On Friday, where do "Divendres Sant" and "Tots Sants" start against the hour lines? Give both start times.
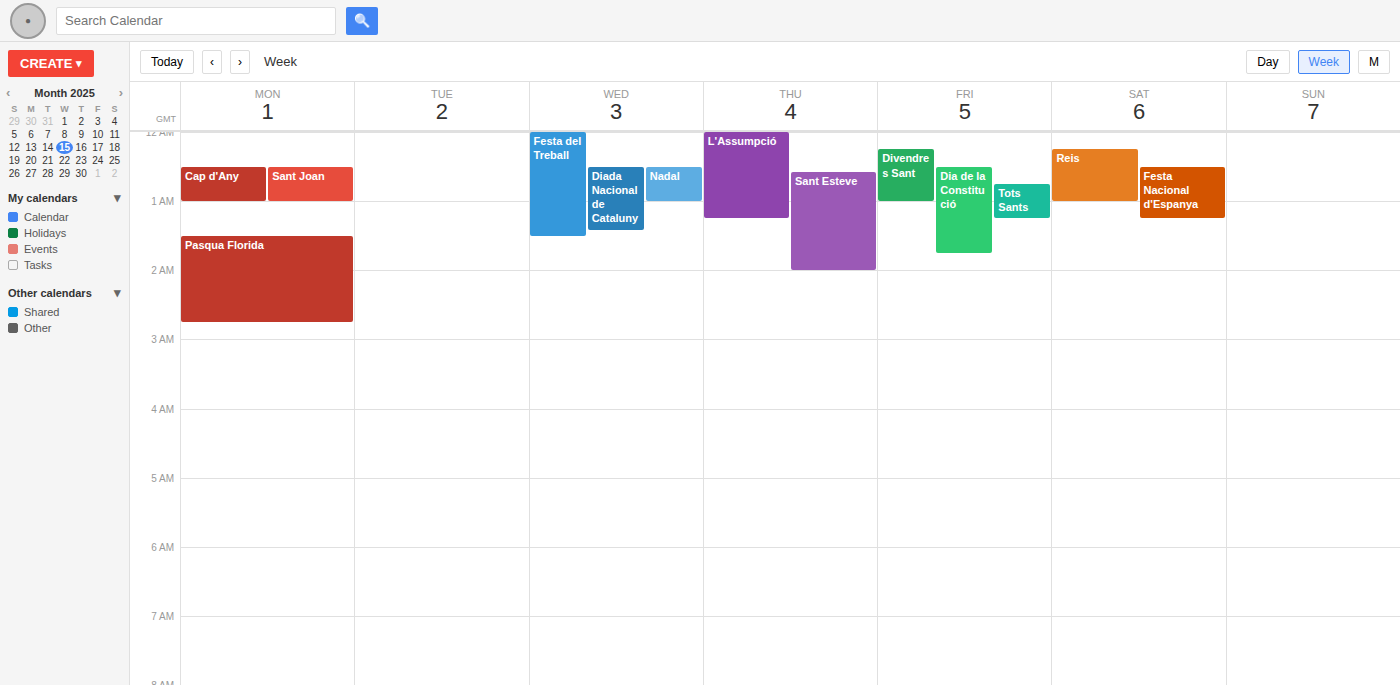
"Divendres Sant": 12:15 AM, neither: a quarter of the way from the 12 AM line to the 1 AM line. "Tots Sants": 12:45 AM, neither: three quarters of the way from the 12 AM line to the 1 AM line.